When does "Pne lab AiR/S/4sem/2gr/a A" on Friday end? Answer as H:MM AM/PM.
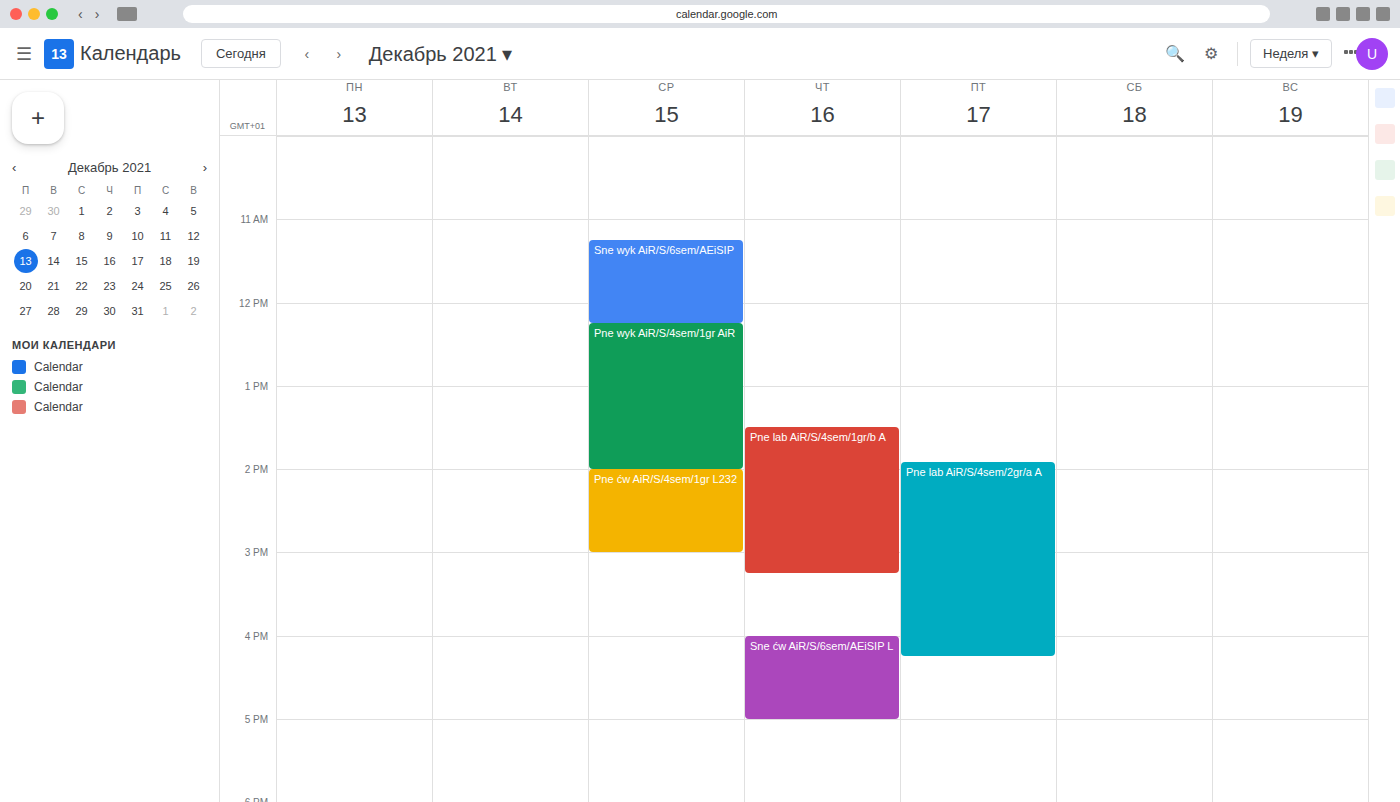
4:15 PM